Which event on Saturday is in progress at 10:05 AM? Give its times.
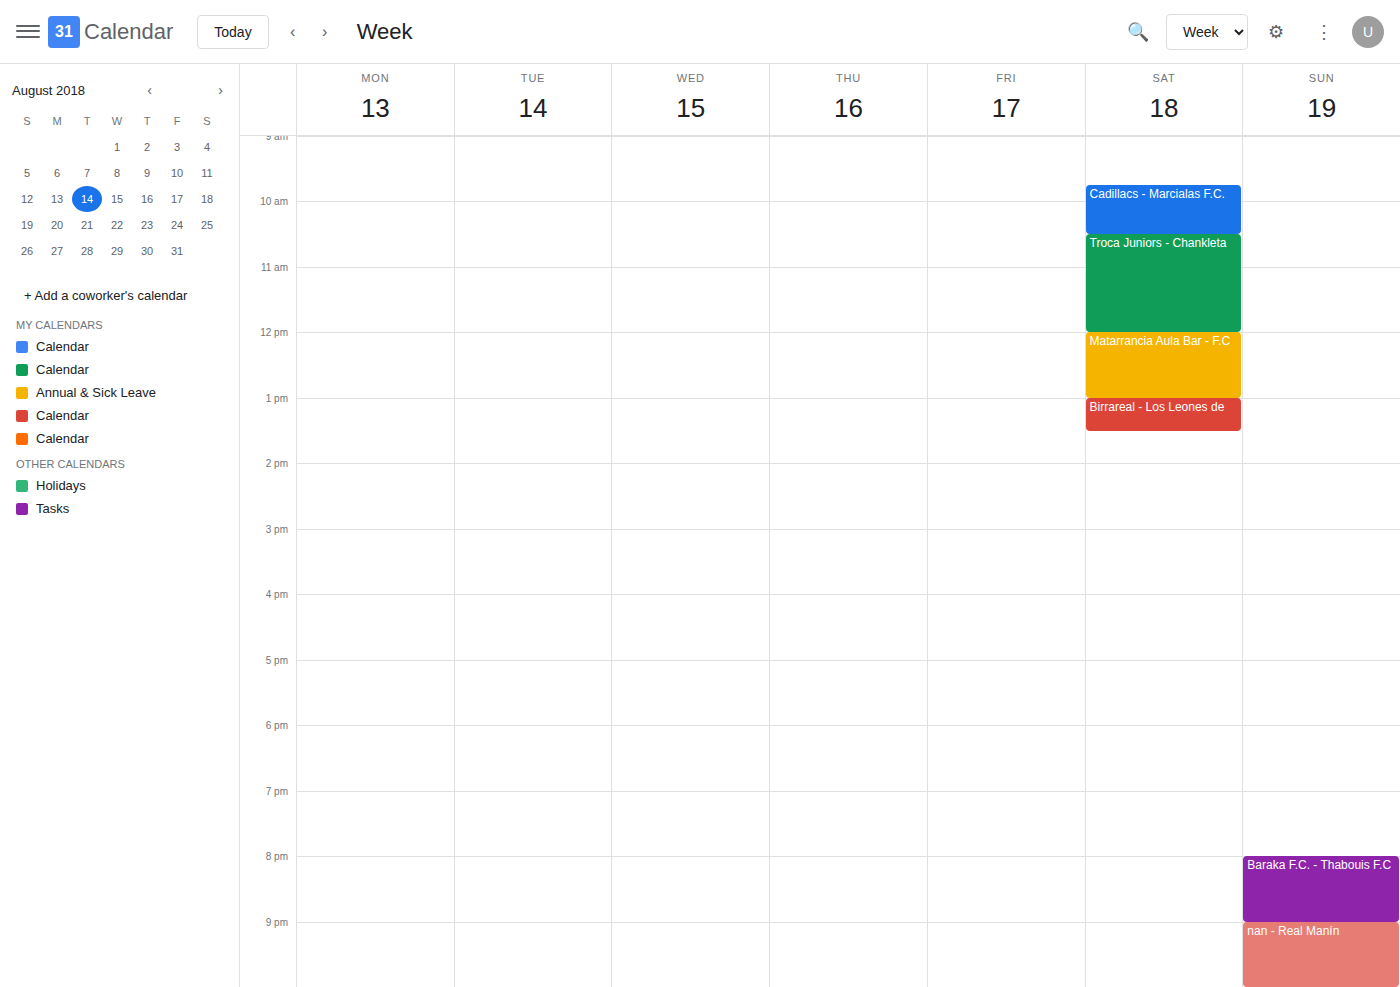
"Cadillacs - Marcialas F.C.", 9:45 AM to 10:30 AM